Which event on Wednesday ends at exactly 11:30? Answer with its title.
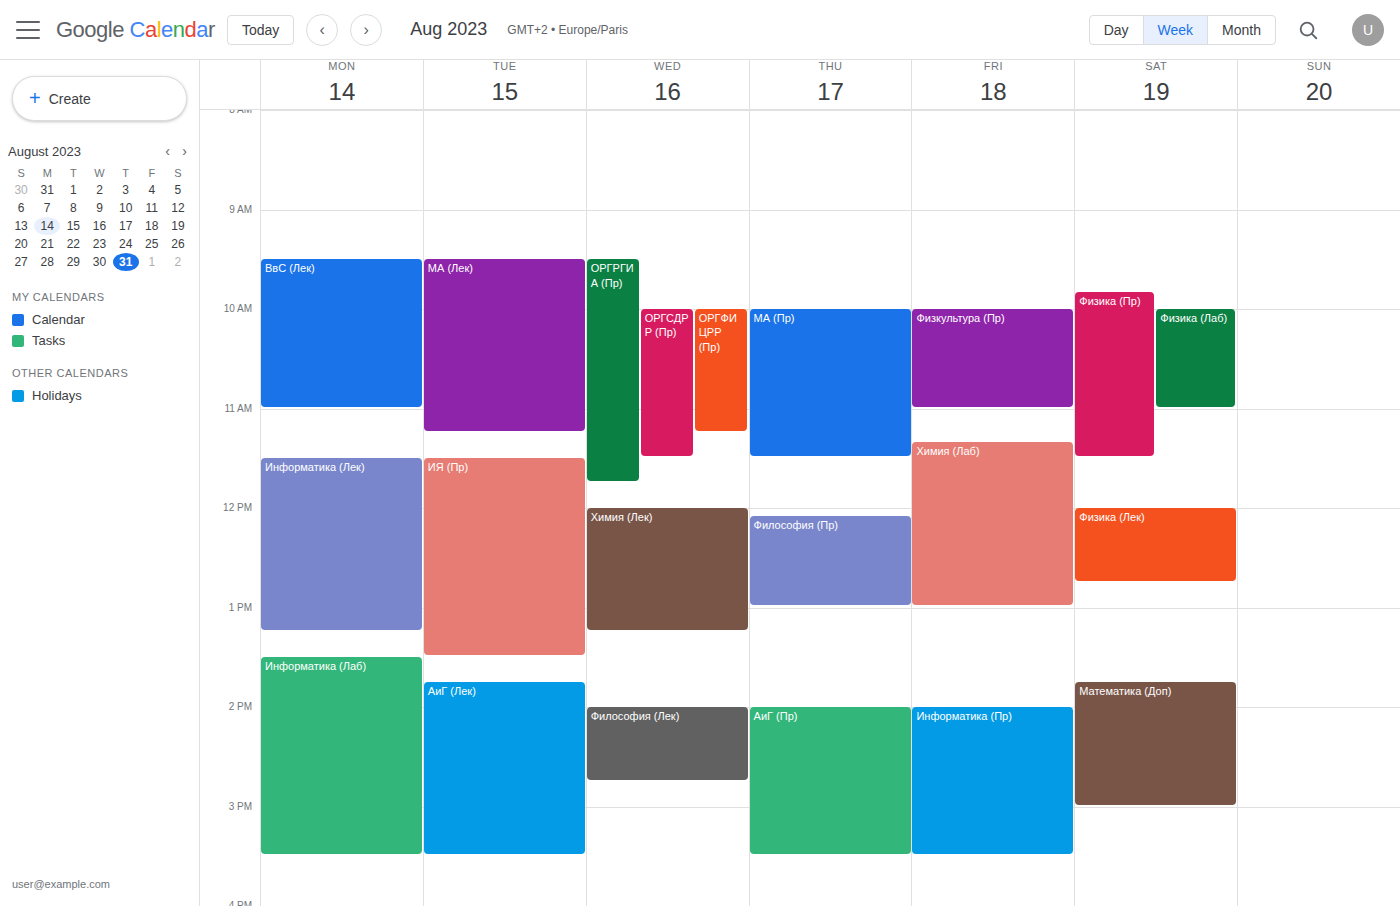
"ОРГСДРР (Пр)"